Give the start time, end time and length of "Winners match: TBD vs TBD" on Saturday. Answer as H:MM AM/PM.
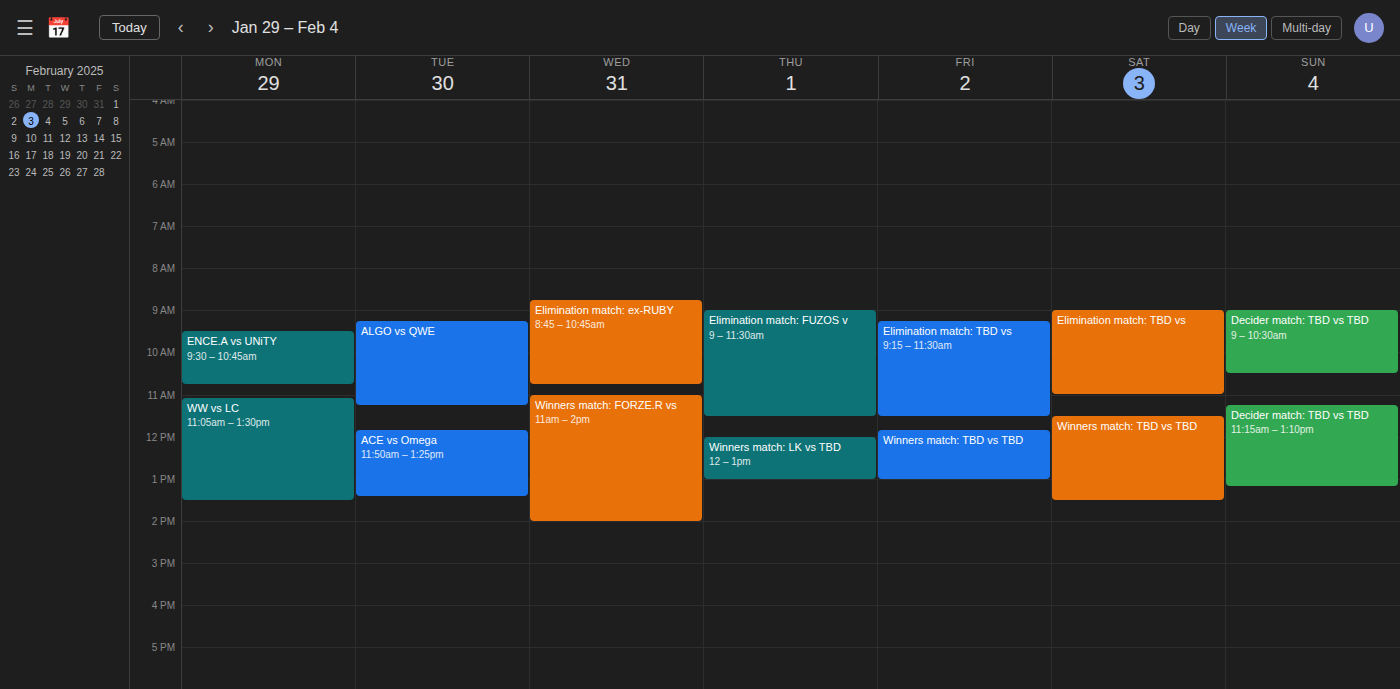
11:30 AM to 1:30 PM, 2 hours